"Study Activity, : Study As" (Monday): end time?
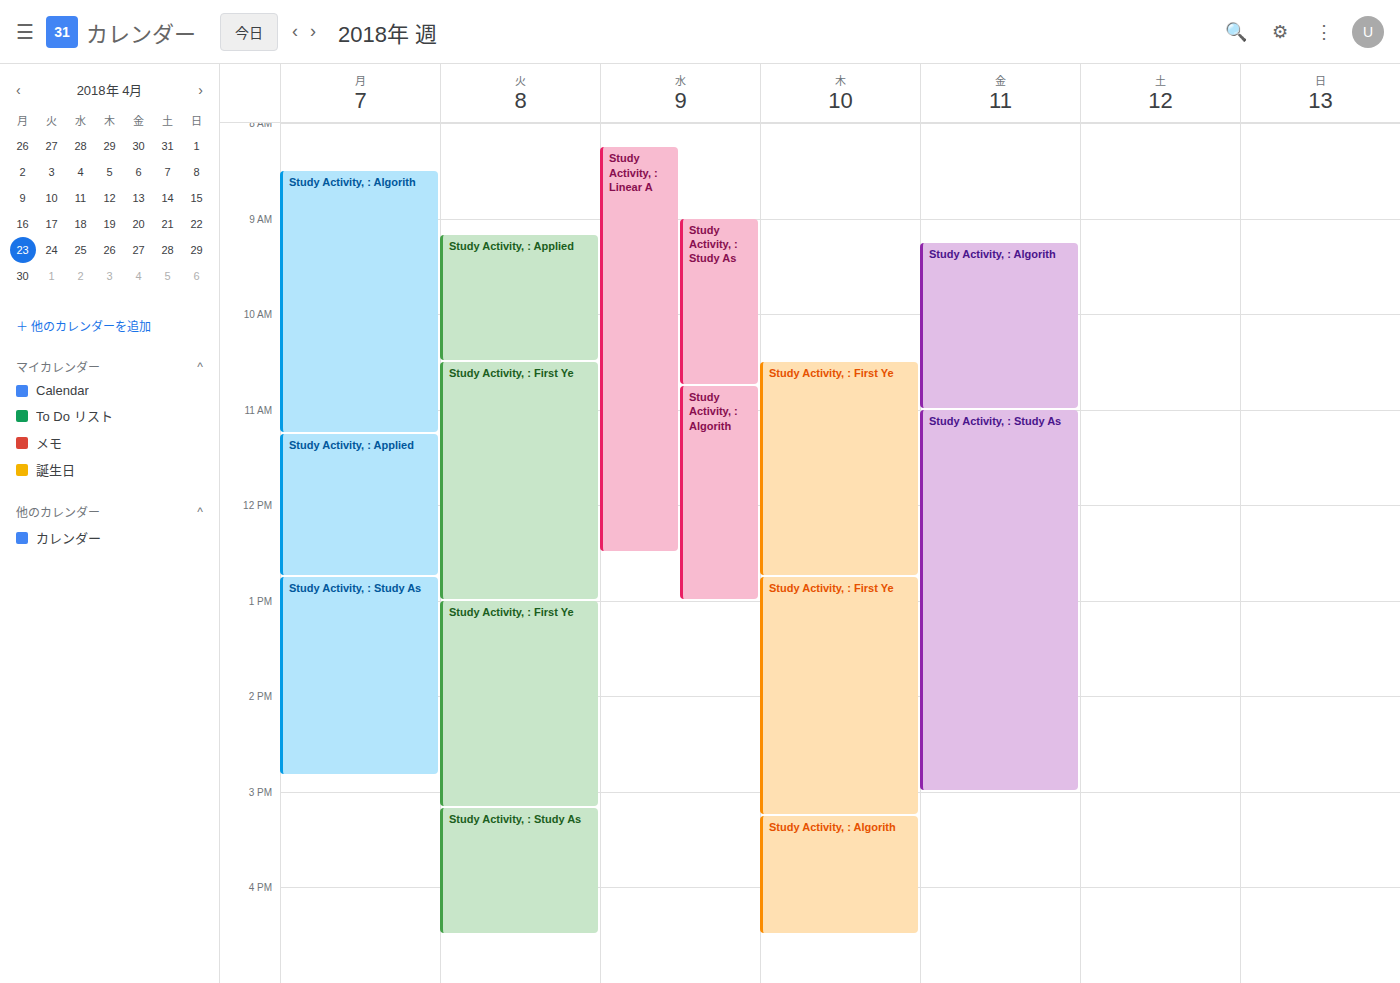
2:50 PM